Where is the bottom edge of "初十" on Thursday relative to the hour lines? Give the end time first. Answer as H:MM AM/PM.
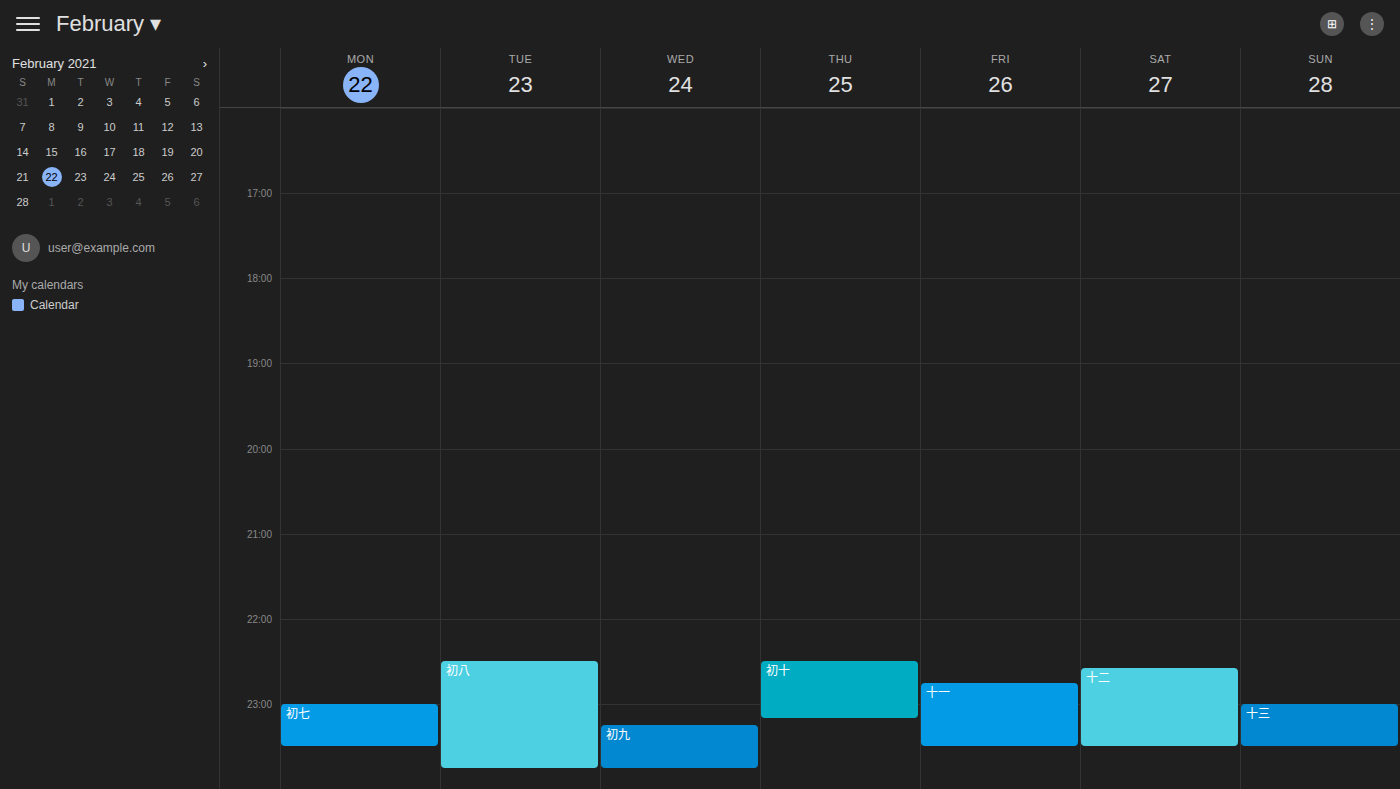
11:10 PM -- neither: 10 minutes below the 11 PM line and 50 minutes above the 12 AM line.